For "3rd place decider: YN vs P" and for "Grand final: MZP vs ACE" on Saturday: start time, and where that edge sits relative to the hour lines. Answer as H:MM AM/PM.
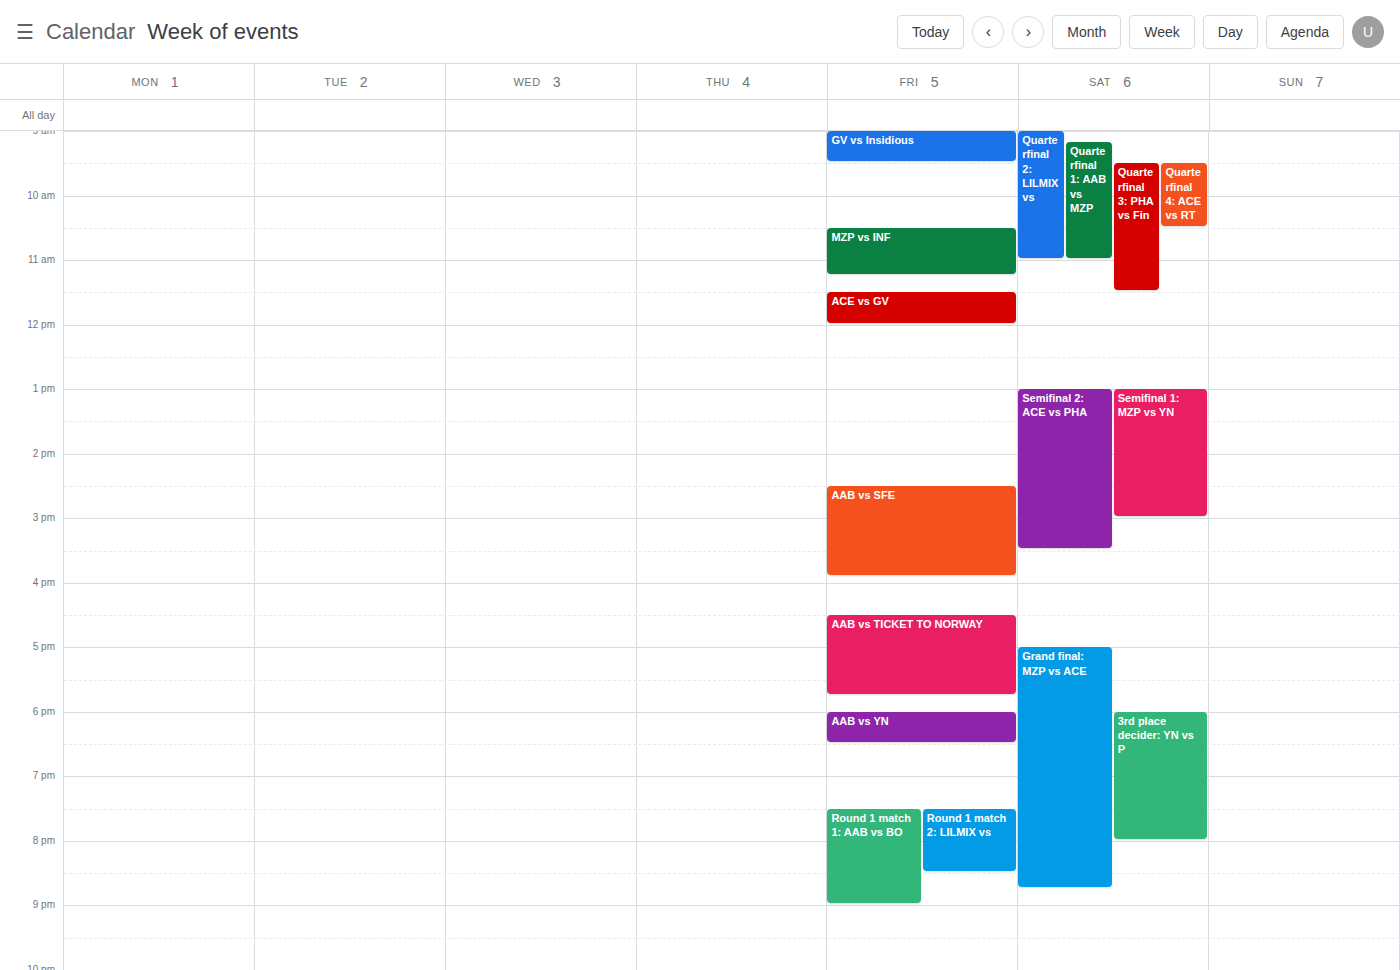
"3rd place decider: YN vs P": 6:00 PM, exactly on the 6 PM line. "Grand final: MZP vs ACE": 5:00 PM, exactly on the 5 PM line.